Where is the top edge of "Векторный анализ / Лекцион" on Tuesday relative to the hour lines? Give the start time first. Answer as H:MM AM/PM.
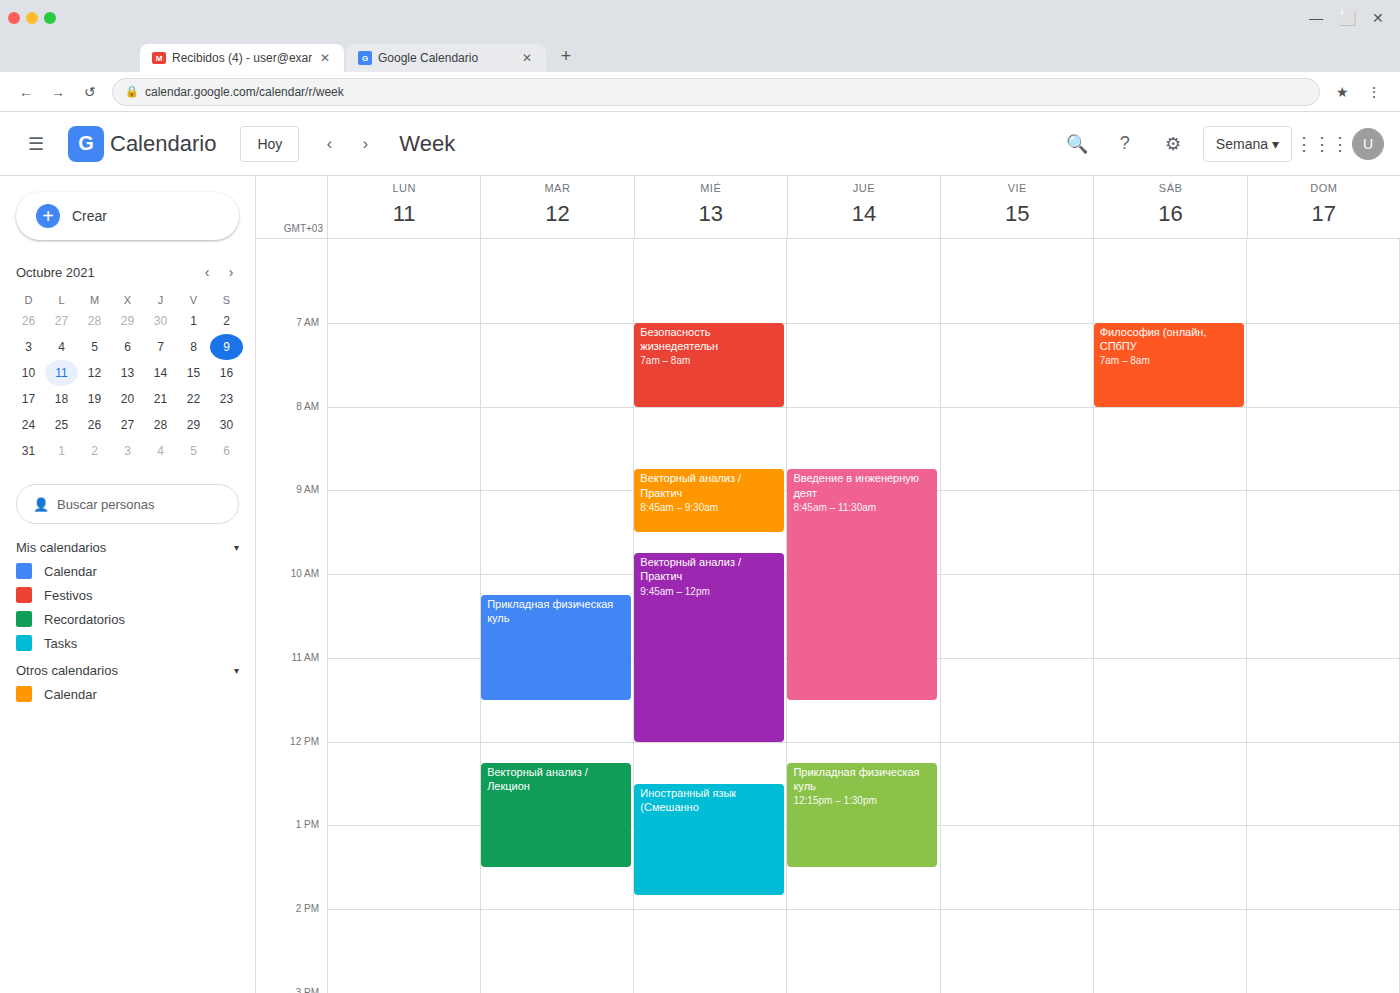
12:15 PM -- neither: a quarter of the way from the 12 PM line to the 1 PM line.